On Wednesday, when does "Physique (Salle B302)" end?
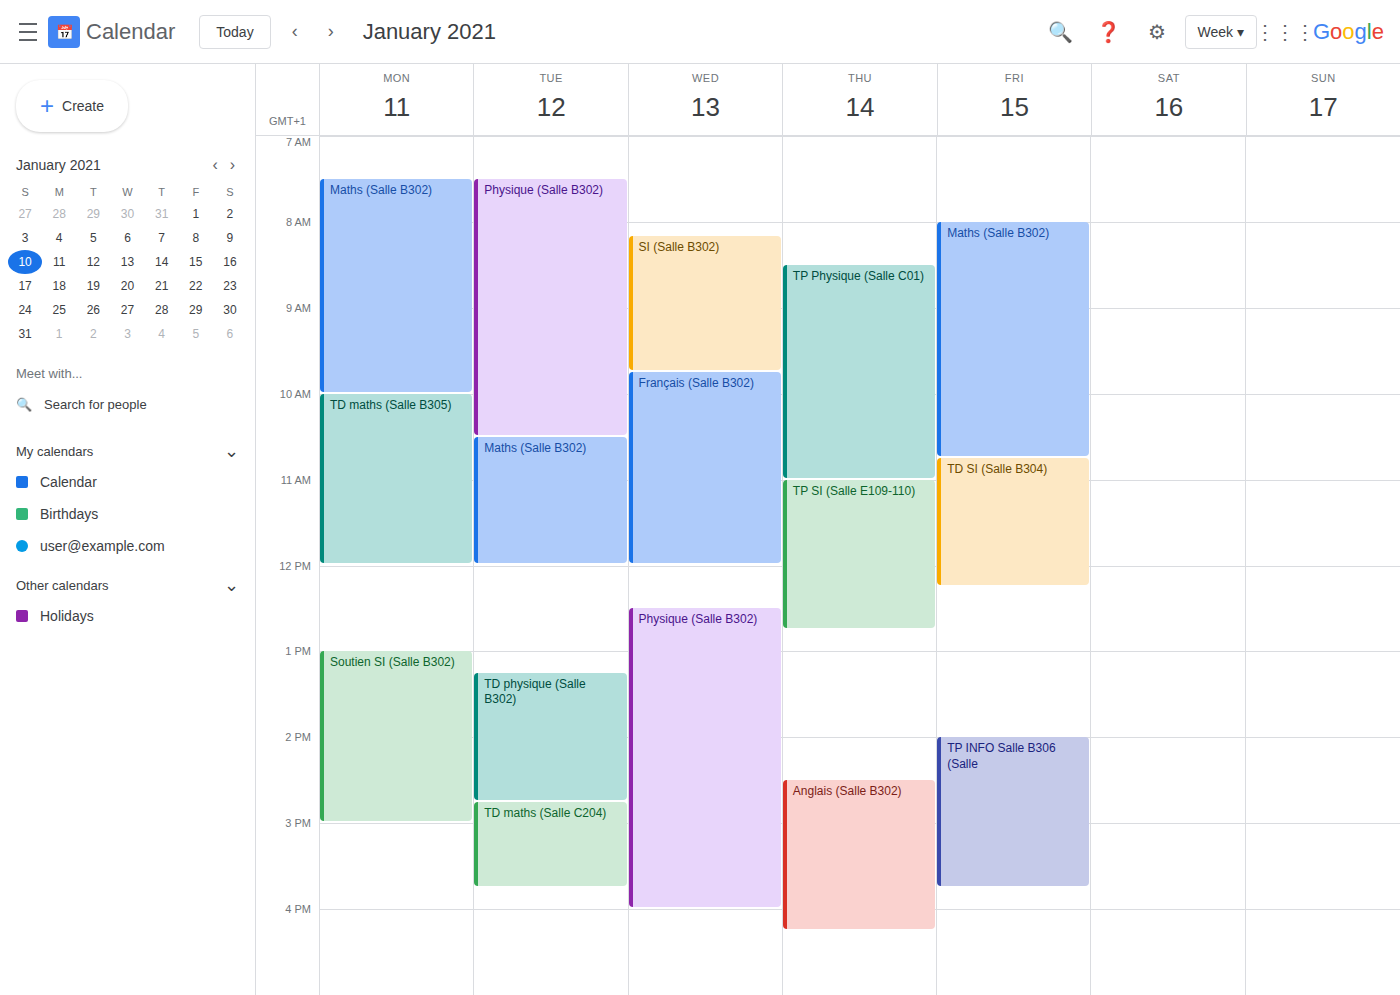
4:00 PM